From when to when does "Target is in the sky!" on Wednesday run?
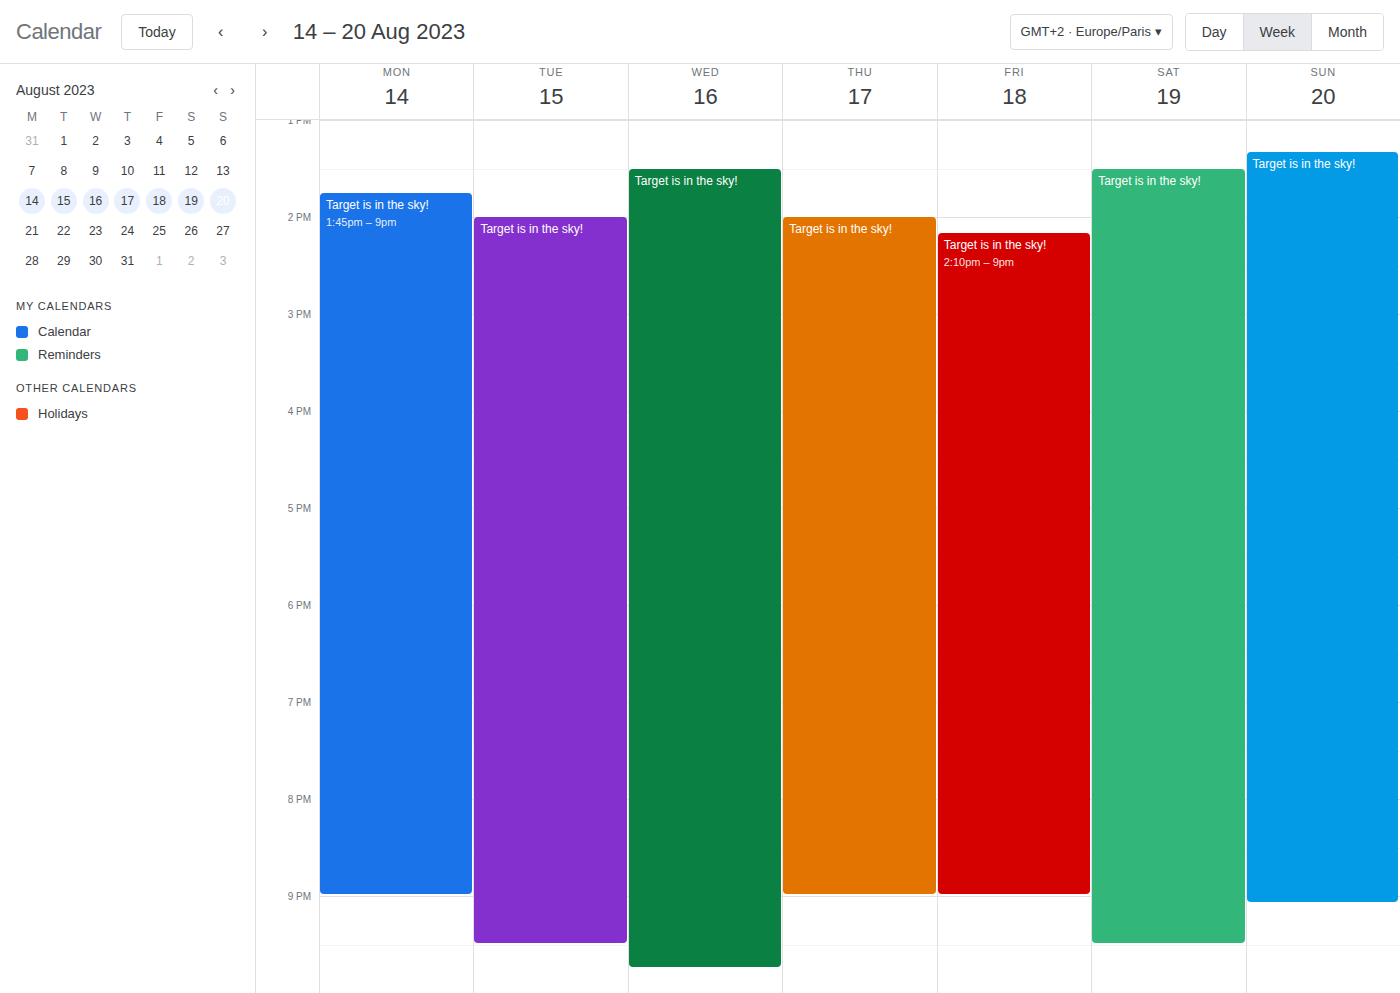
13:30 to 21:45